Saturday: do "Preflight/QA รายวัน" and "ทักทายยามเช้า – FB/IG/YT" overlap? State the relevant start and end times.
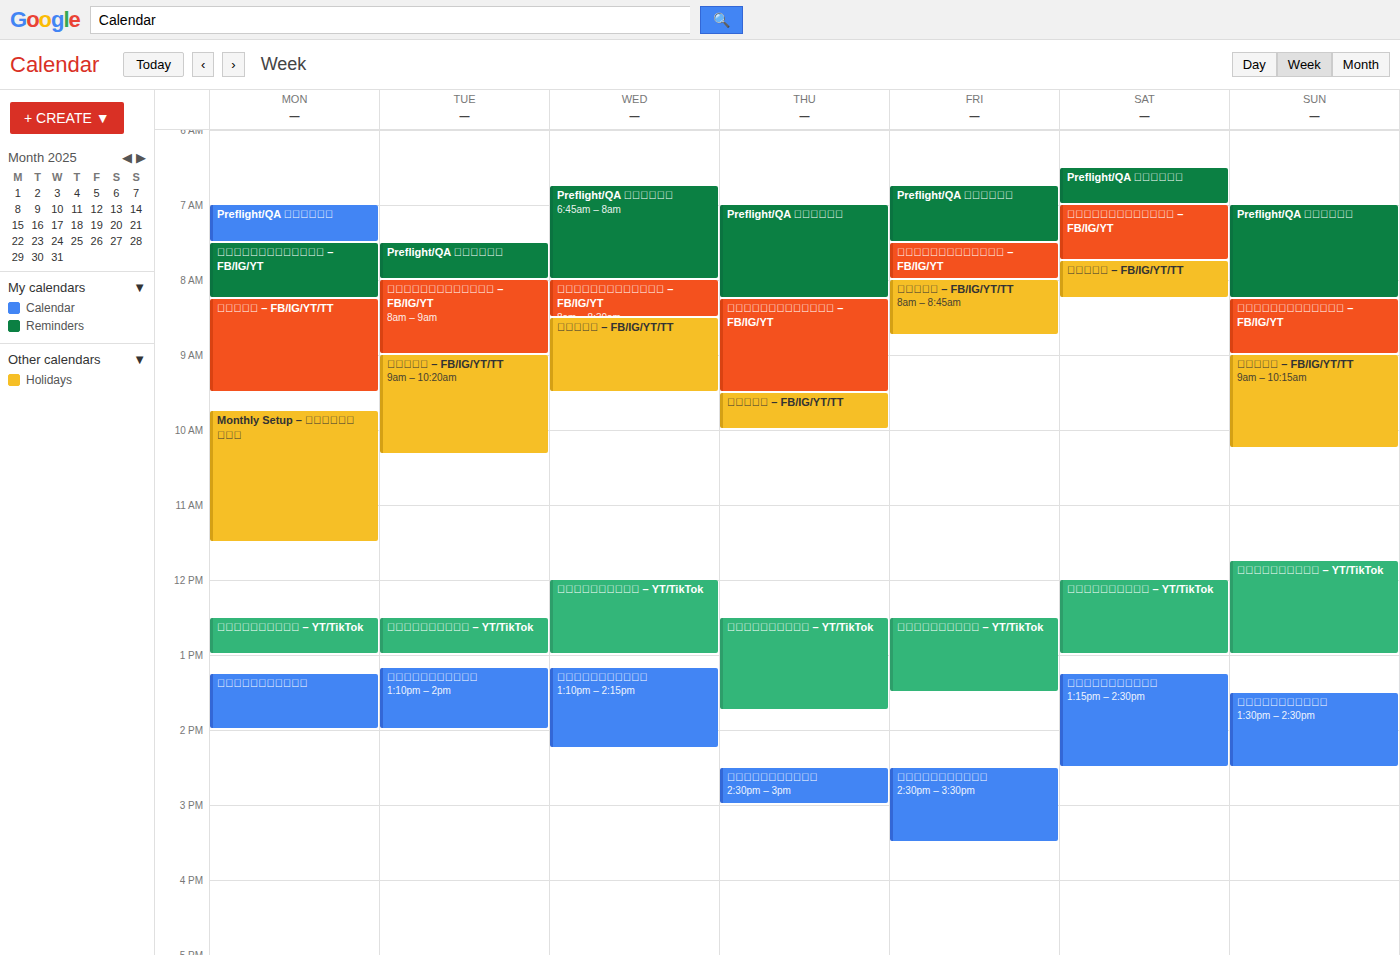
"Preflight/QA รายวัน" ends at 7:00 AM, exactly when "ทักทายยามเช้า – FB/IG/YT" starts -- they touch but do not overlap.